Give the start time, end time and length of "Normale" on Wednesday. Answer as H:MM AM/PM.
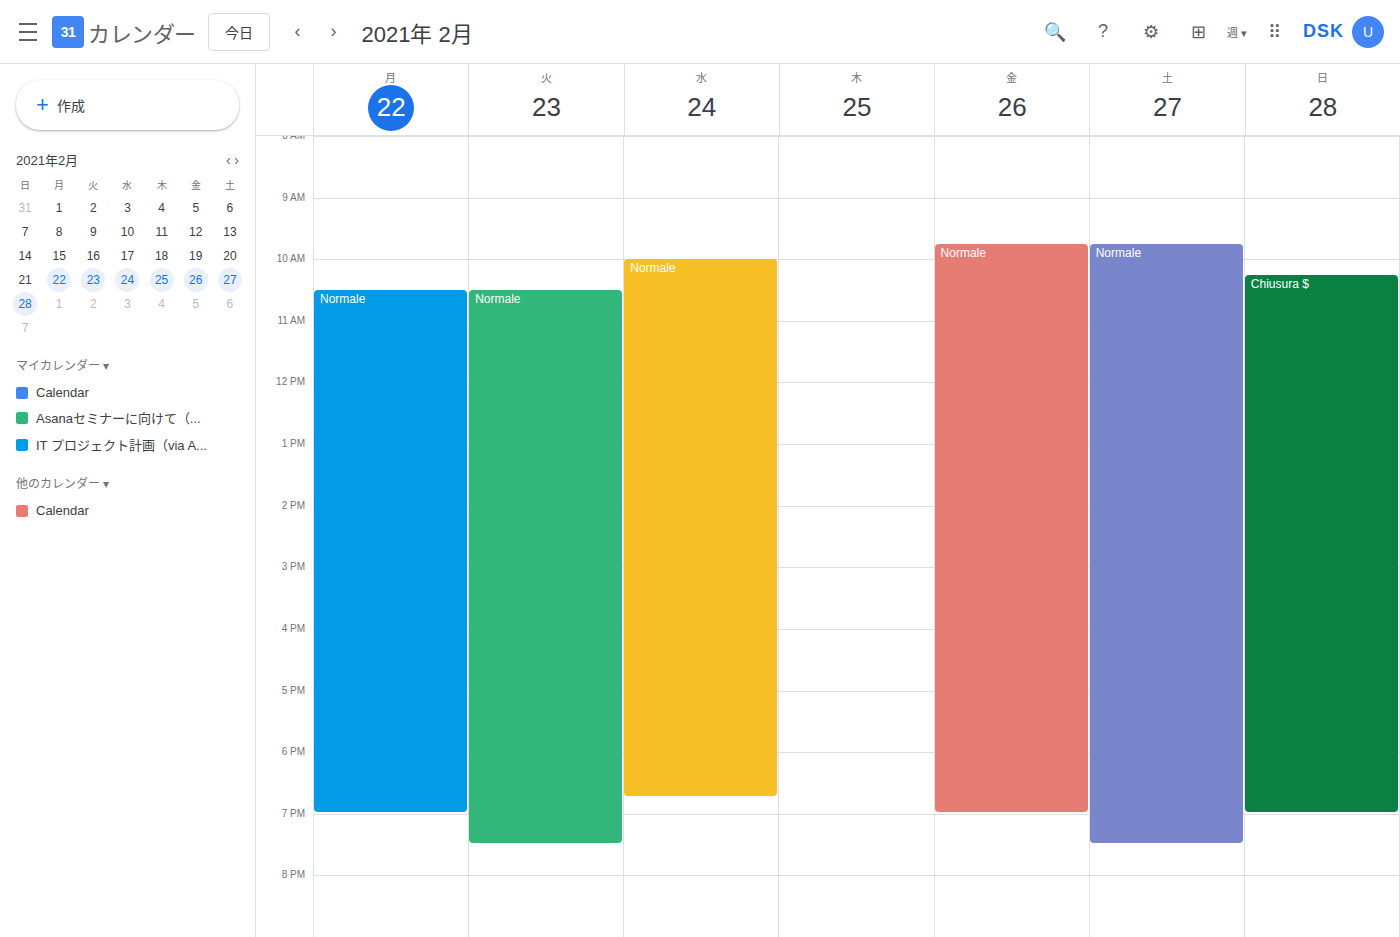
10:00 AM to 6:45 PM, 8 hours 45 minutes